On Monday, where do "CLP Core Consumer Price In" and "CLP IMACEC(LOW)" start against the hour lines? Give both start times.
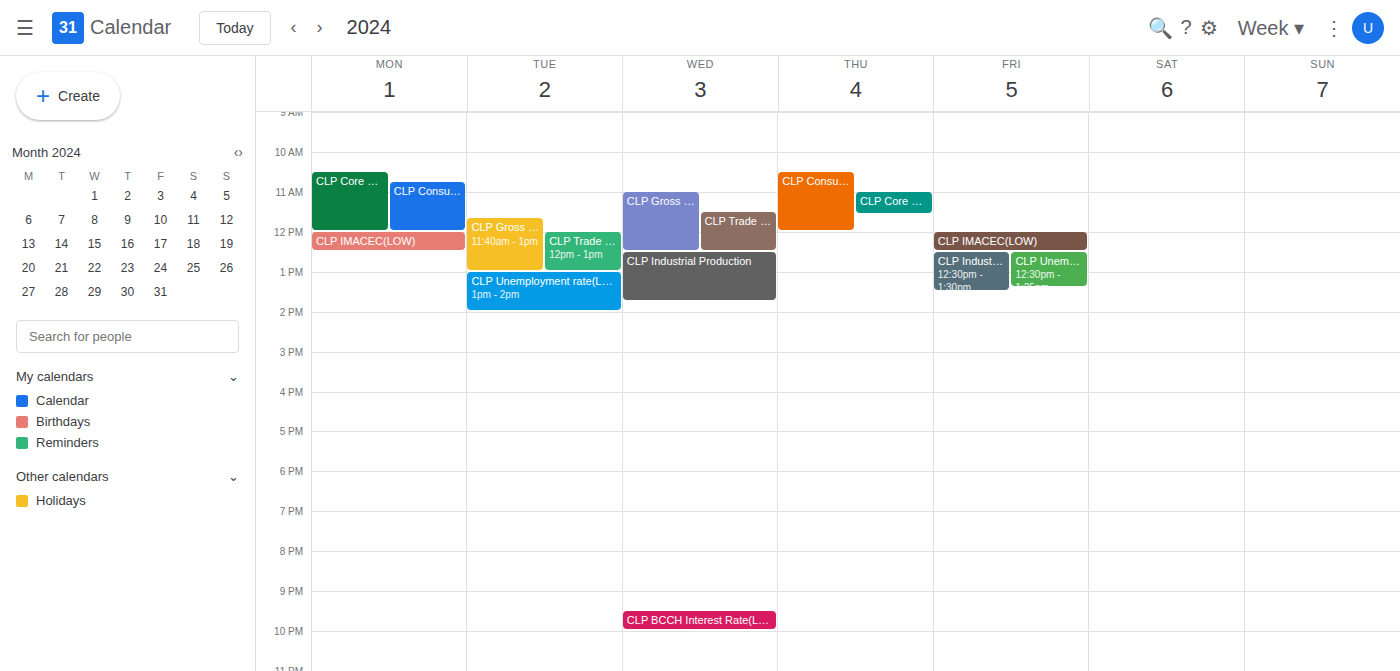
"CLP Core Consumer Price In": 10:30 AM, halfway between the 10 AM and 11 AM lines. "CLP IMACEC(LOW)": 12:00 PM, exactly on the 12 PM line.